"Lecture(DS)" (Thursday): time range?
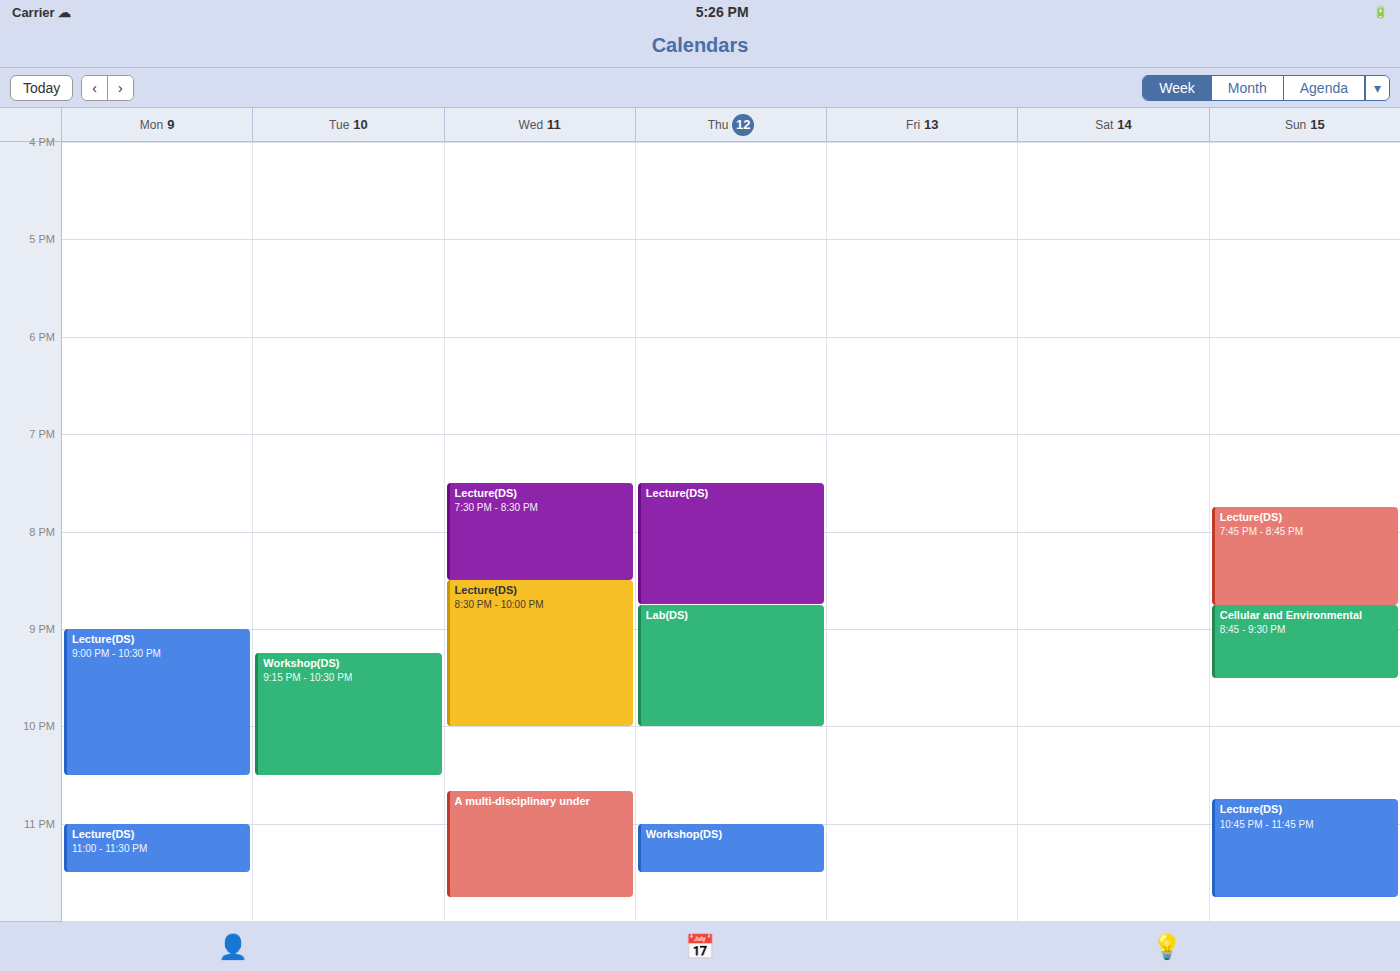
7:30 PM to 8:45 PM